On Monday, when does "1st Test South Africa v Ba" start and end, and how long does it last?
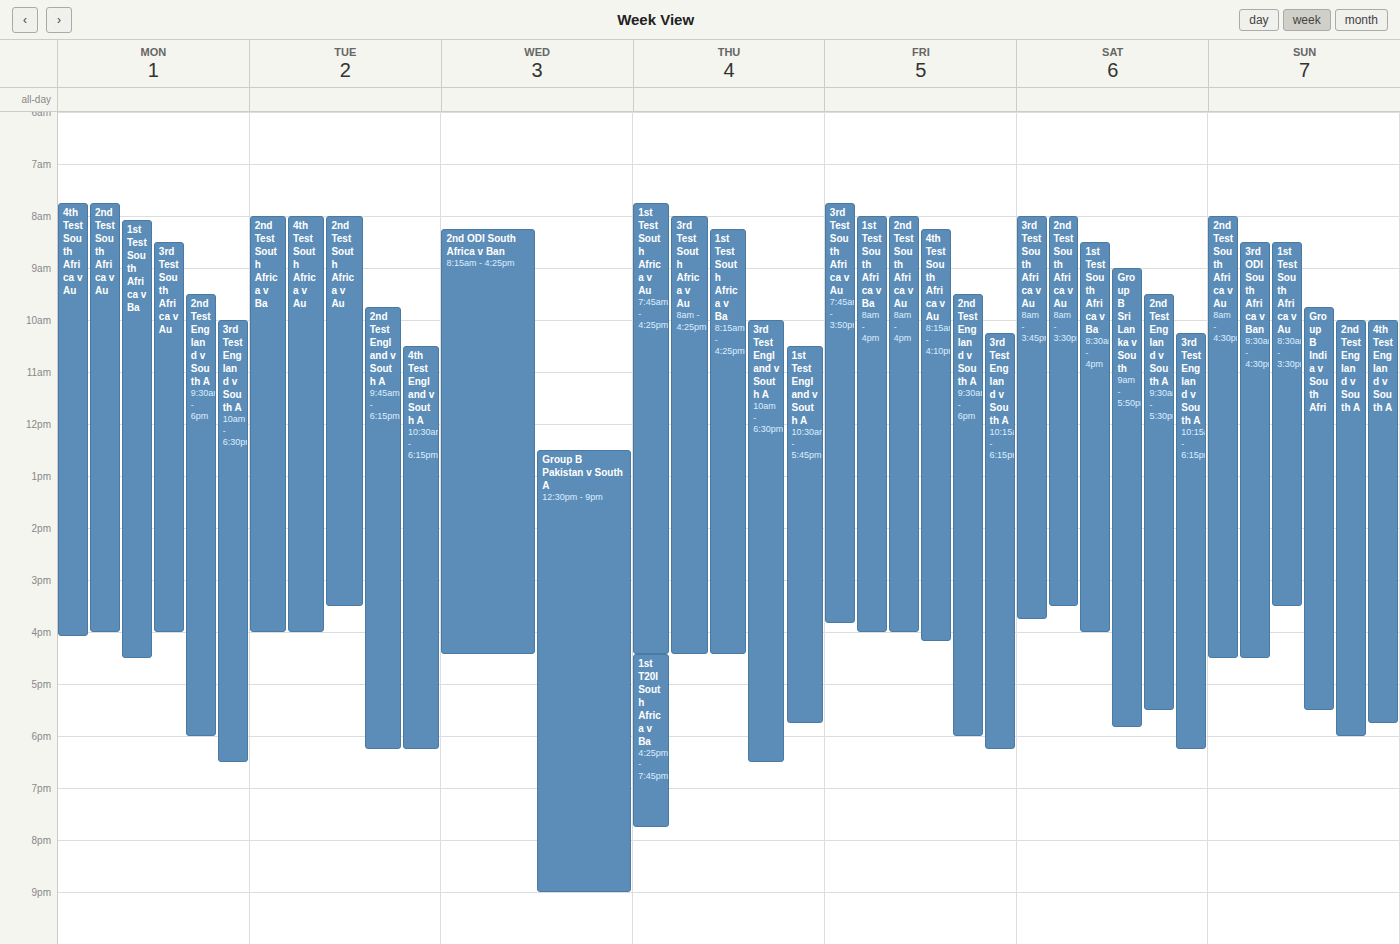
8:05 AM to 4:30 PM, 8 hours 25 minutes